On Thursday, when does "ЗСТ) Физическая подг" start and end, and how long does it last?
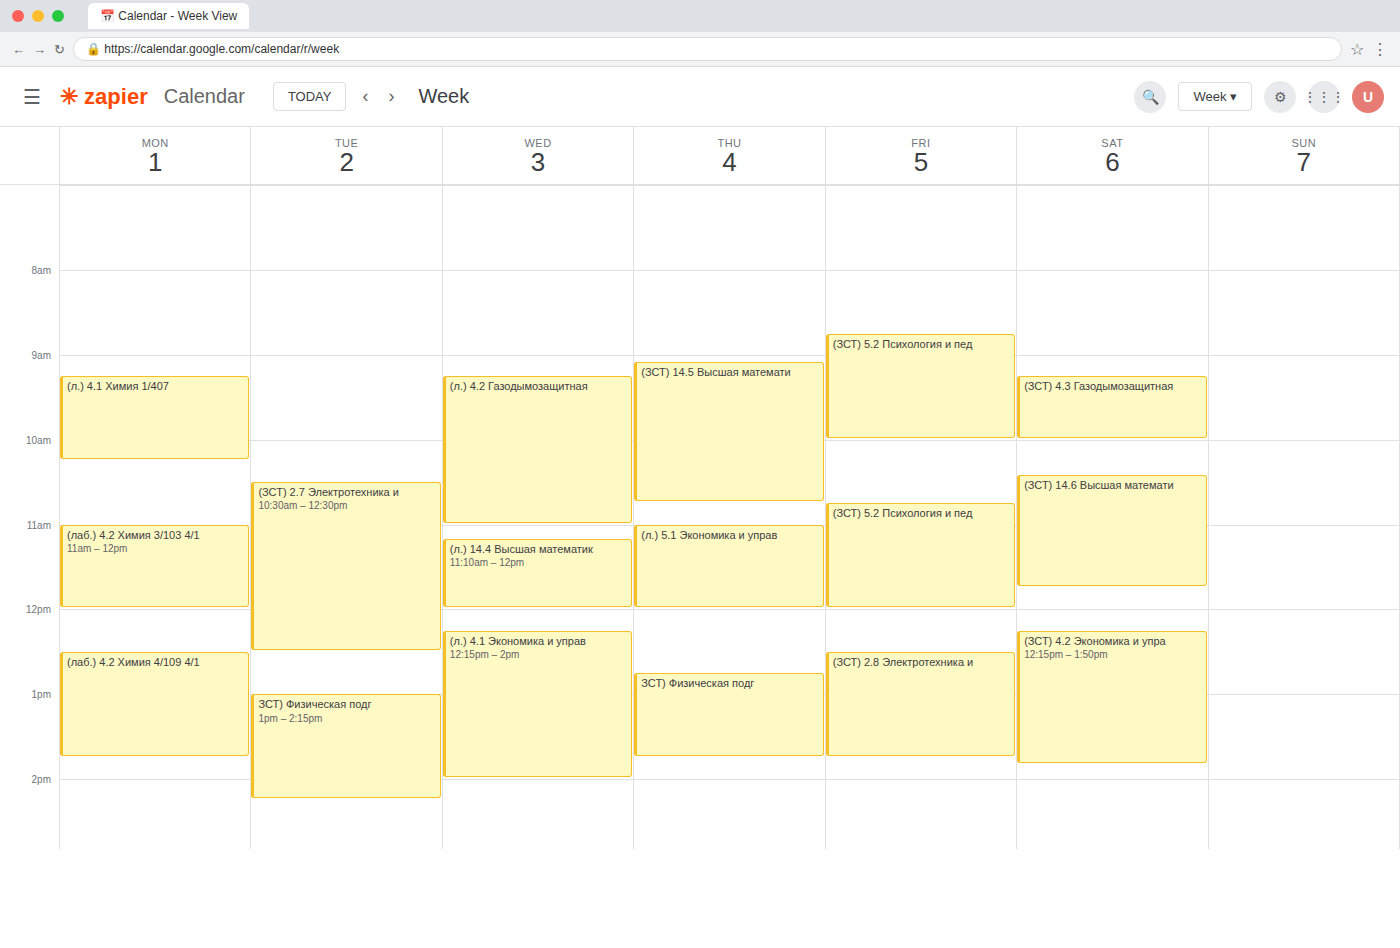
12:45 to 13:45, 1 hour